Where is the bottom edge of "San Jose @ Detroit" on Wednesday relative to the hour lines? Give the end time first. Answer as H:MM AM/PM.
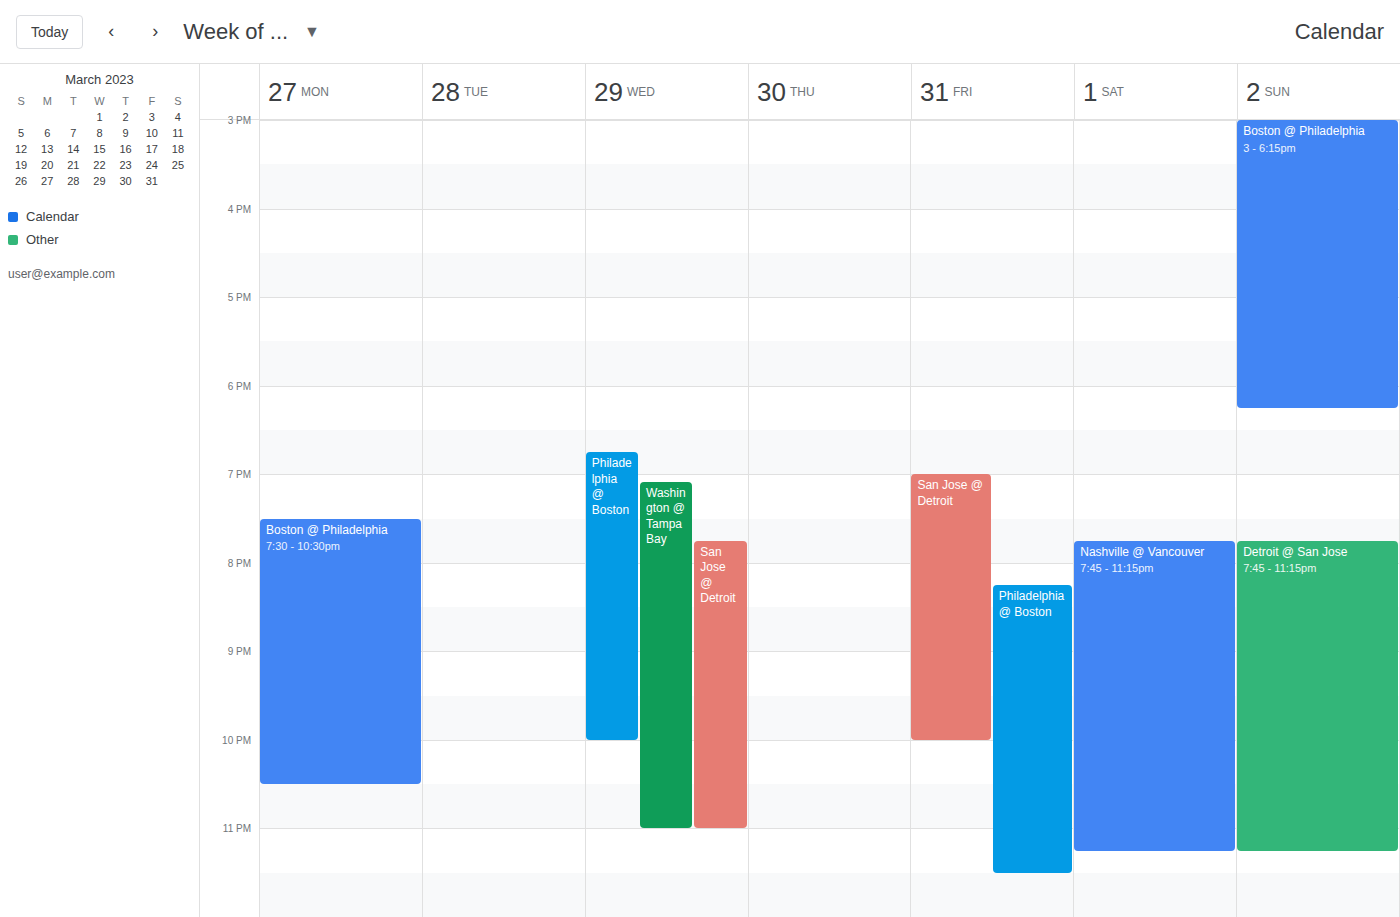
11:00 PM -- exactly on the 11 PM line.